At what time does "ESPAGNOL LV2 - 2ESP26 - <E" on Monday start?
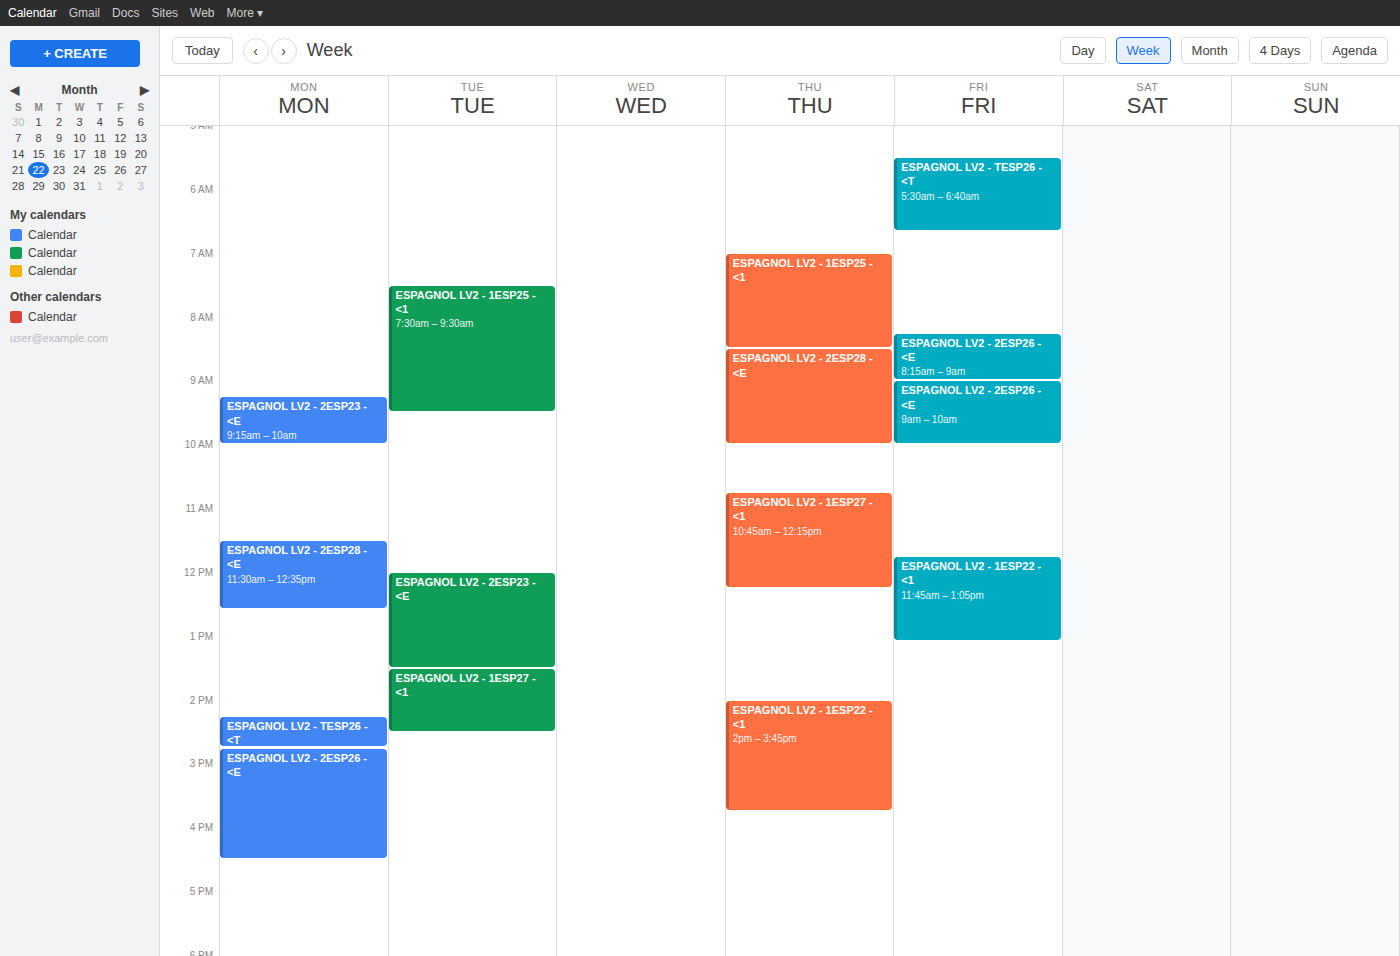
2:45 PM